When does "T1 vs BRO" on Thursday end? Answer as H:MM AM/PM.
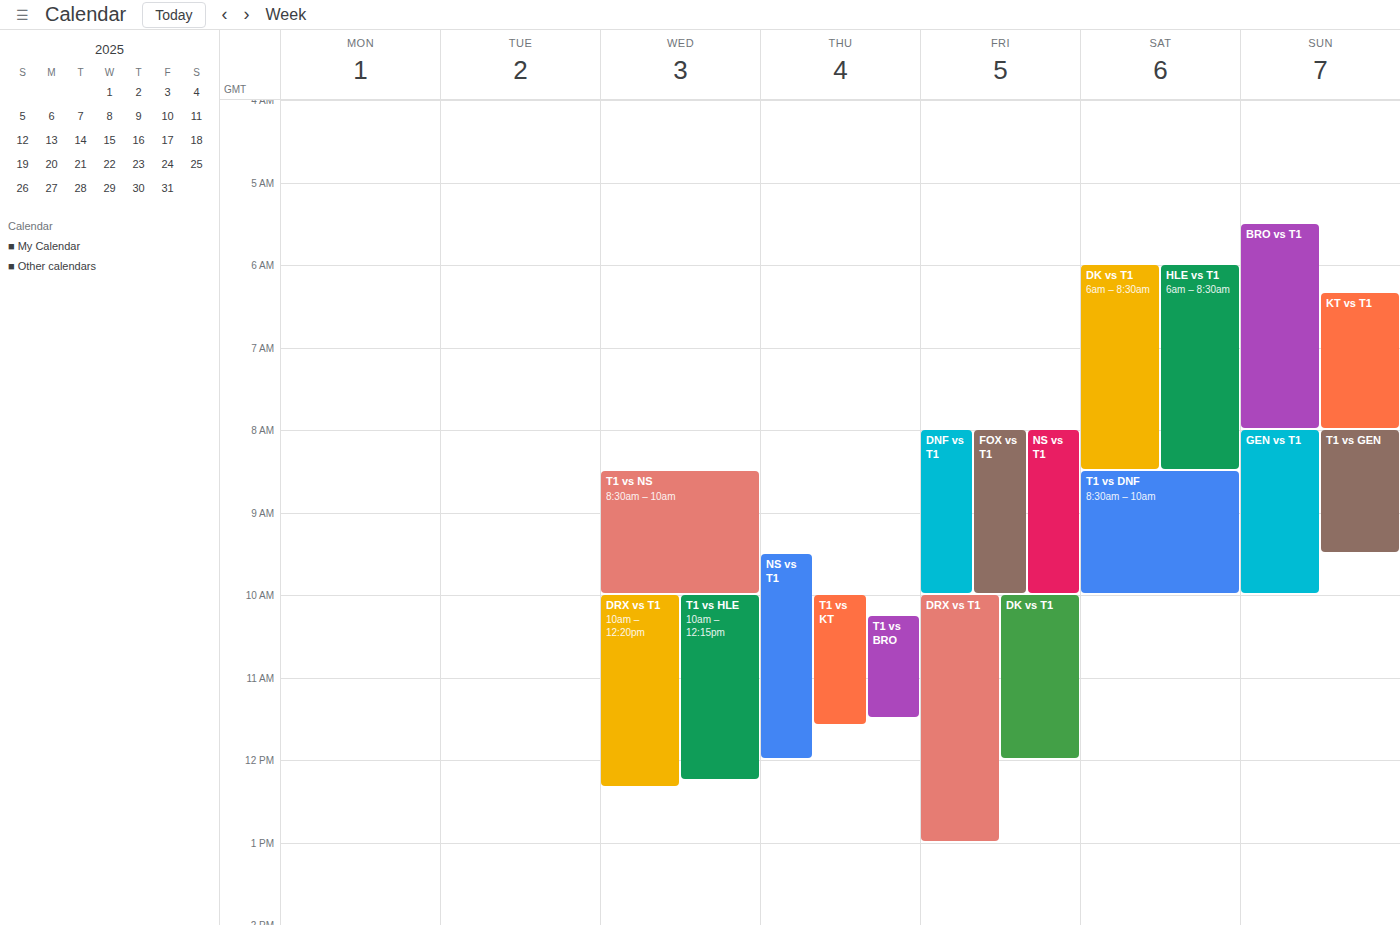
11:30 AM